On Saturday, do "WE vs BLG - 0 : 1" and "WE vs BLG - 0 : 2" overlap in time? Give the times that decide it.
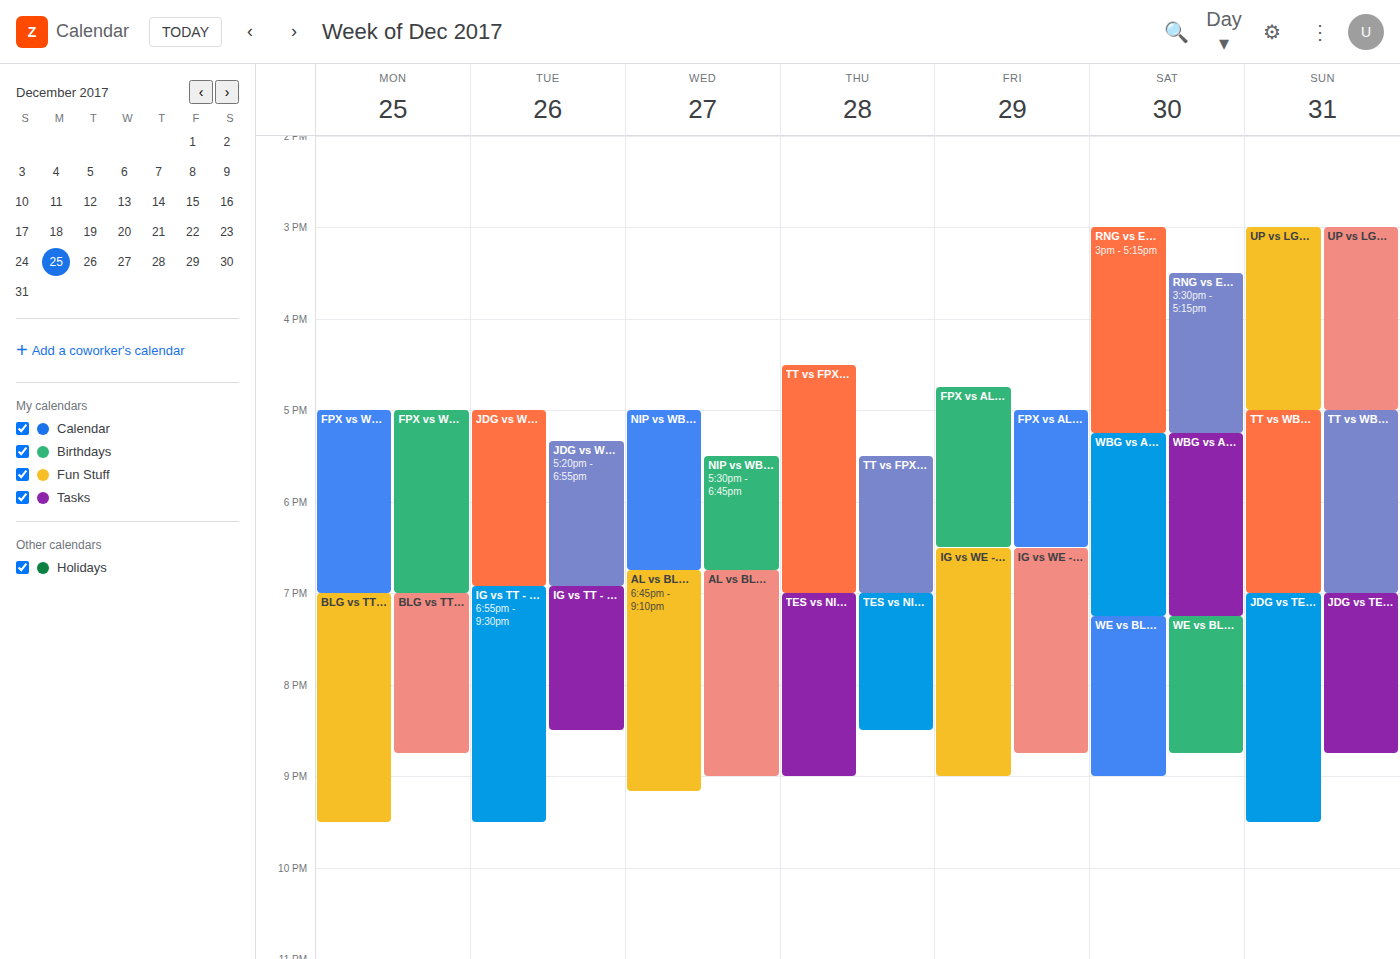
"WE vs BLG - 0 : 1" starts at 7:15 PM, before "WE vs BLG - 0 : 2" ends at 8:45 PM -- they overlap.